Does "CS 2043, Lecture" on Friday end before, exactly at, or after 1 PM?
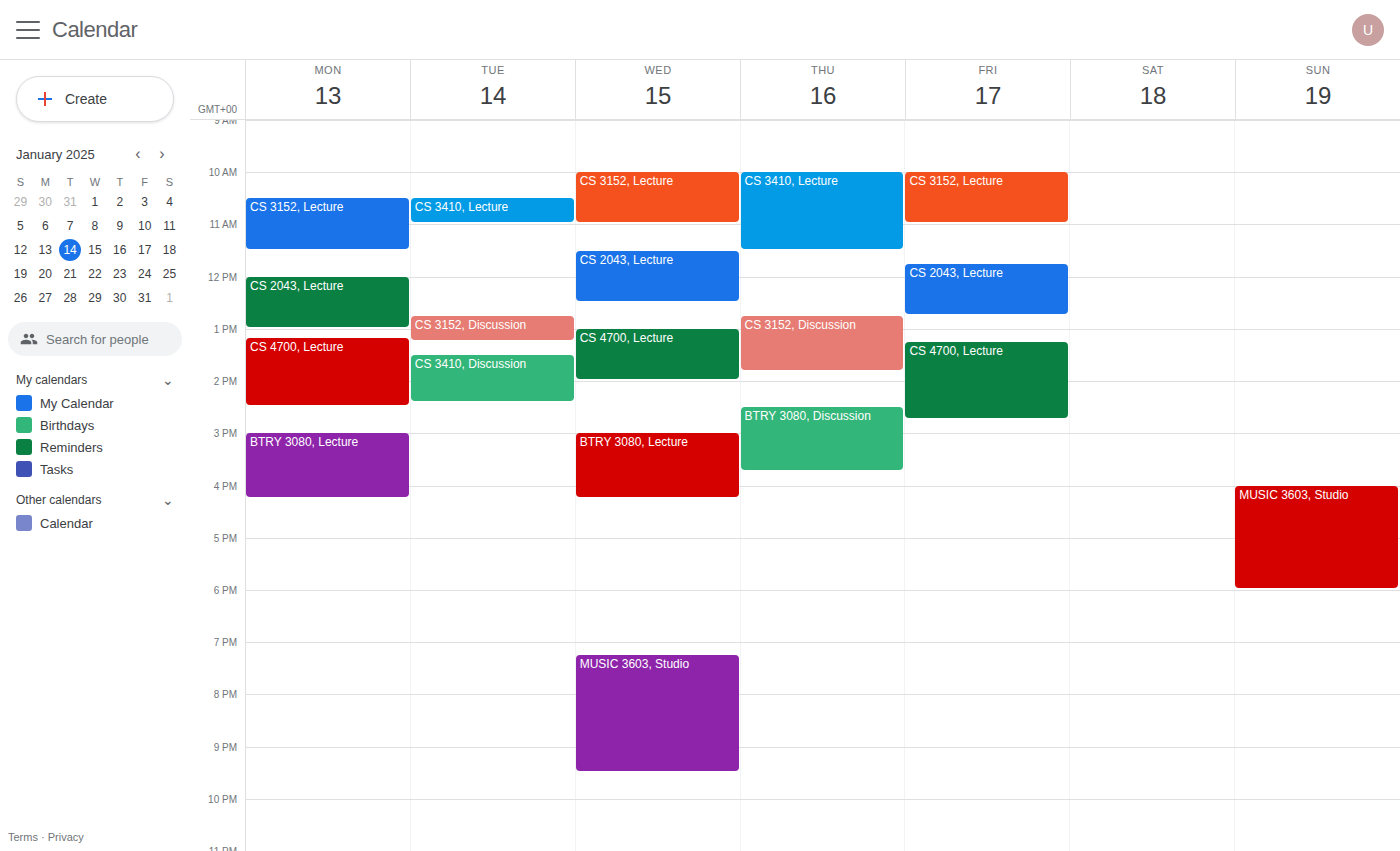
12:45 PM -- before 1 PM, 15 minutes above the 1 PM line.